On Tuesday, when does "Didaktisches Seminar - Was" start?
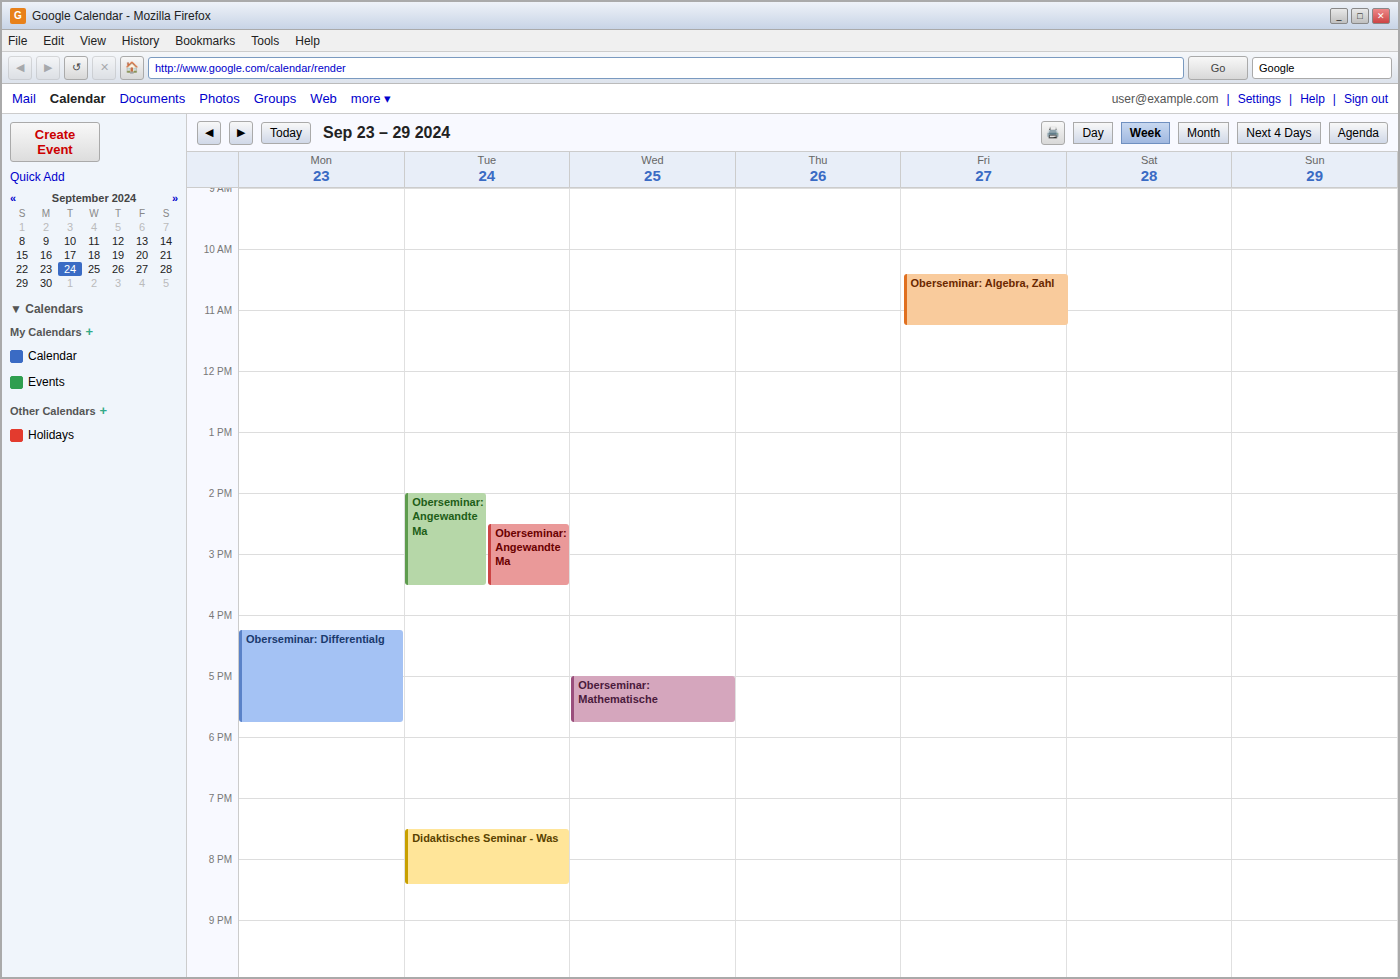
7:30 PM